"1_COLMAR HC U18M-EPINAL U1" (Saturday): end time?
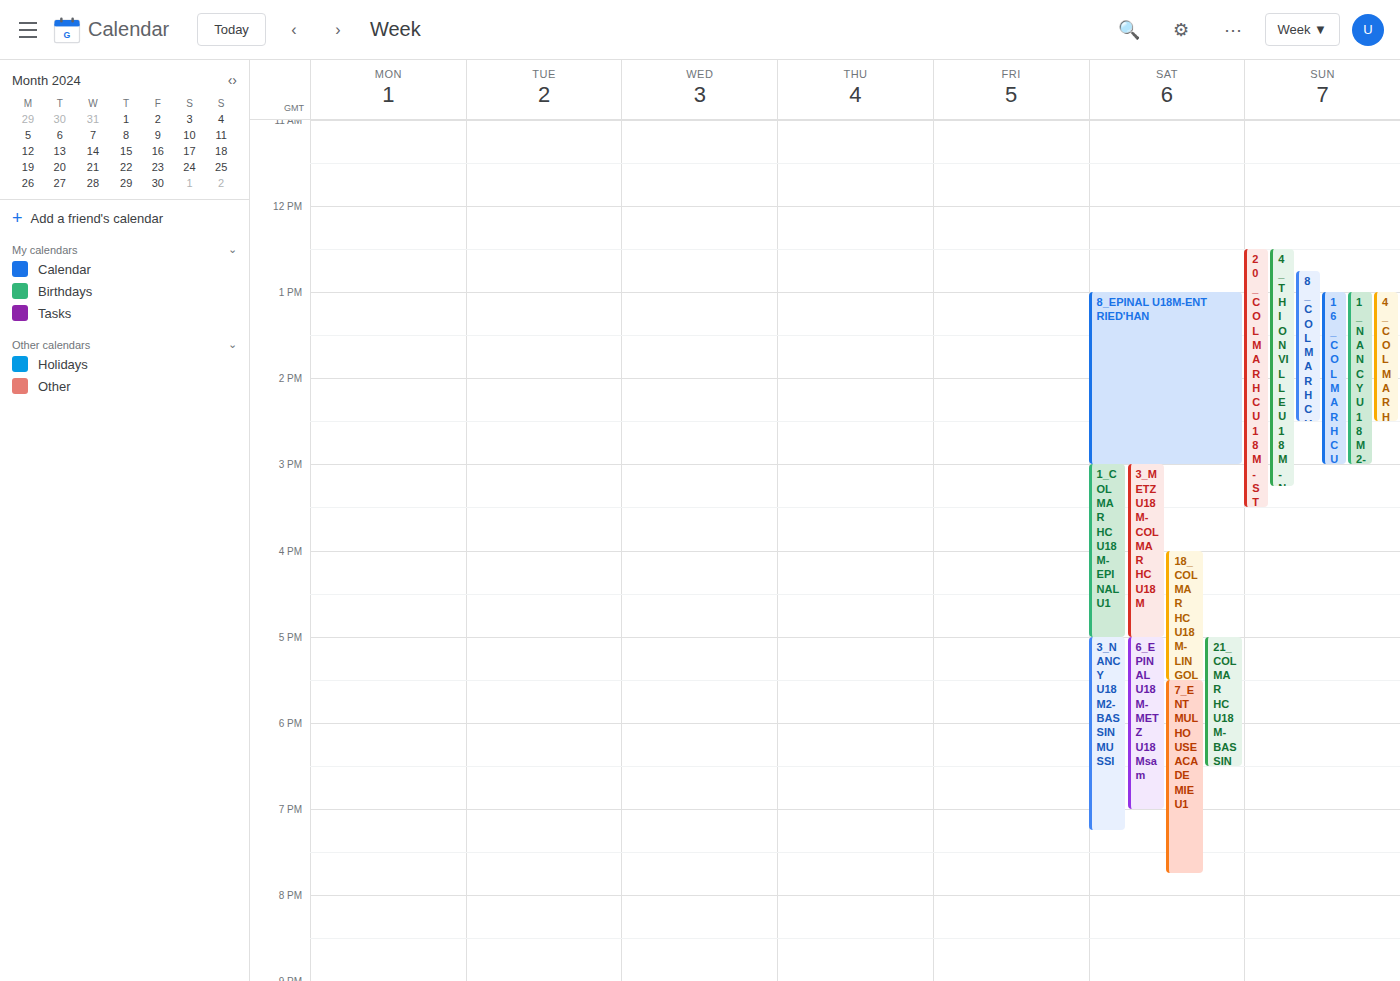
5:00 PM